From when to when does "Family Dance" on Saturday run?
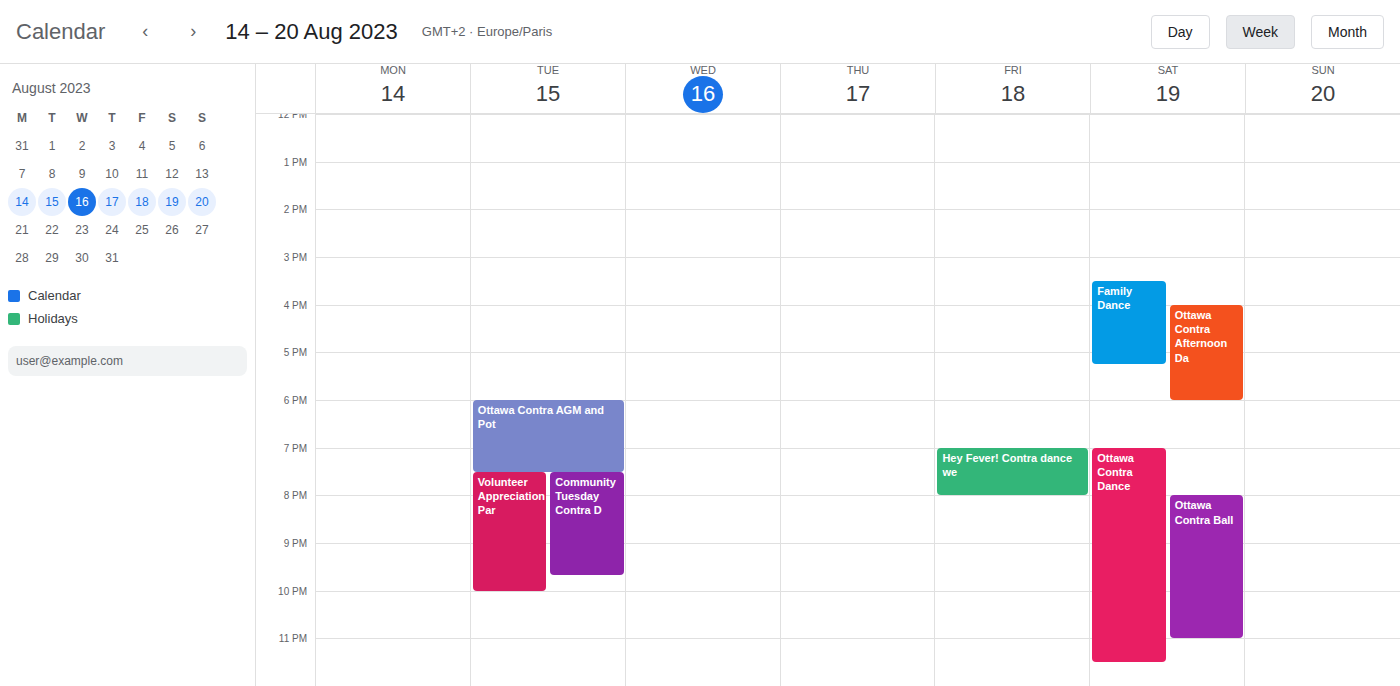
3:30 PM to 5:15 PM